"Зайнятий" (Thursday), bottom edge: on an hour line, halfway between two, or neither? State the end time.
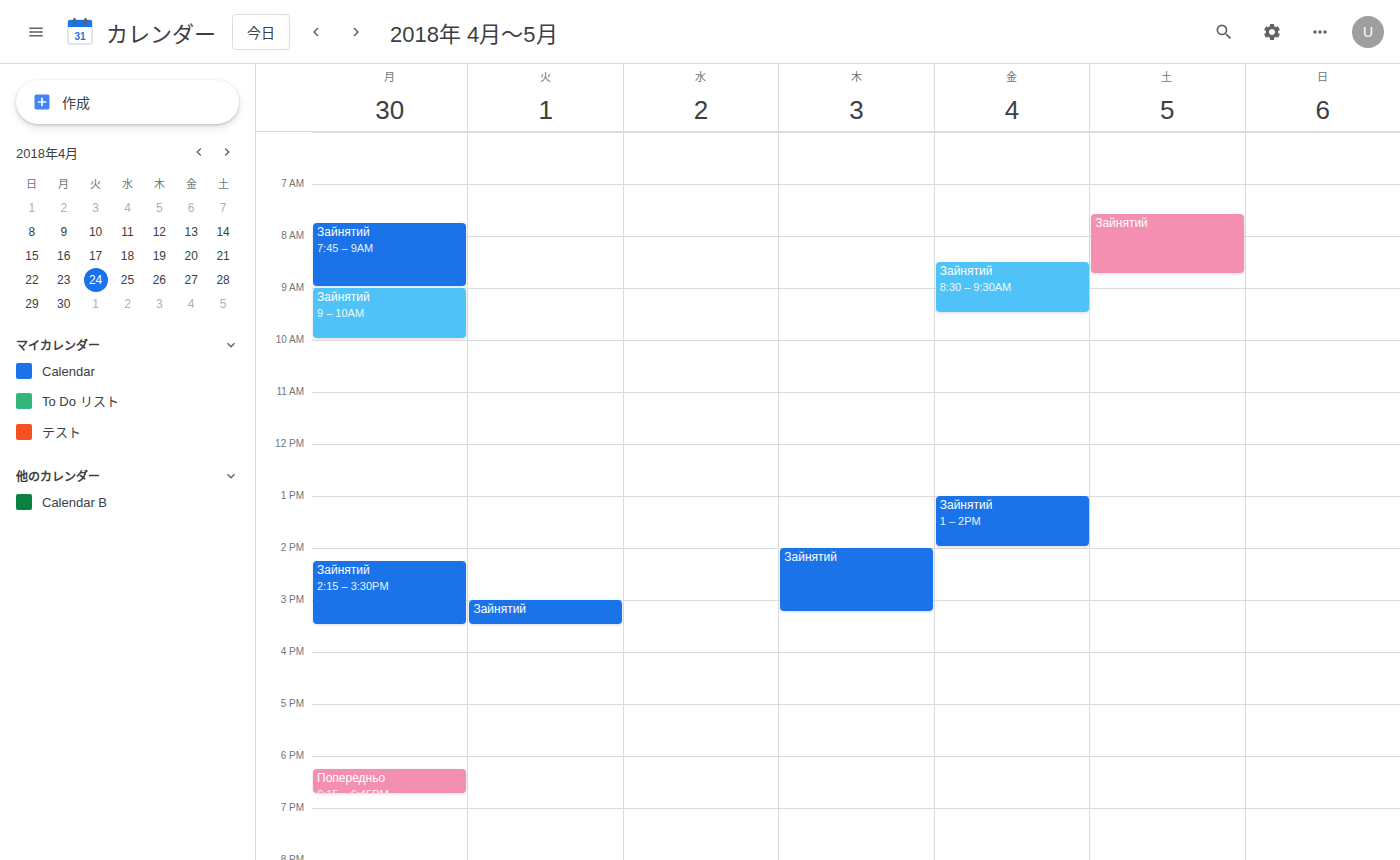
3:15 PM -- neither: a quarter of the way from the 3 PM line to the 4 PM line.